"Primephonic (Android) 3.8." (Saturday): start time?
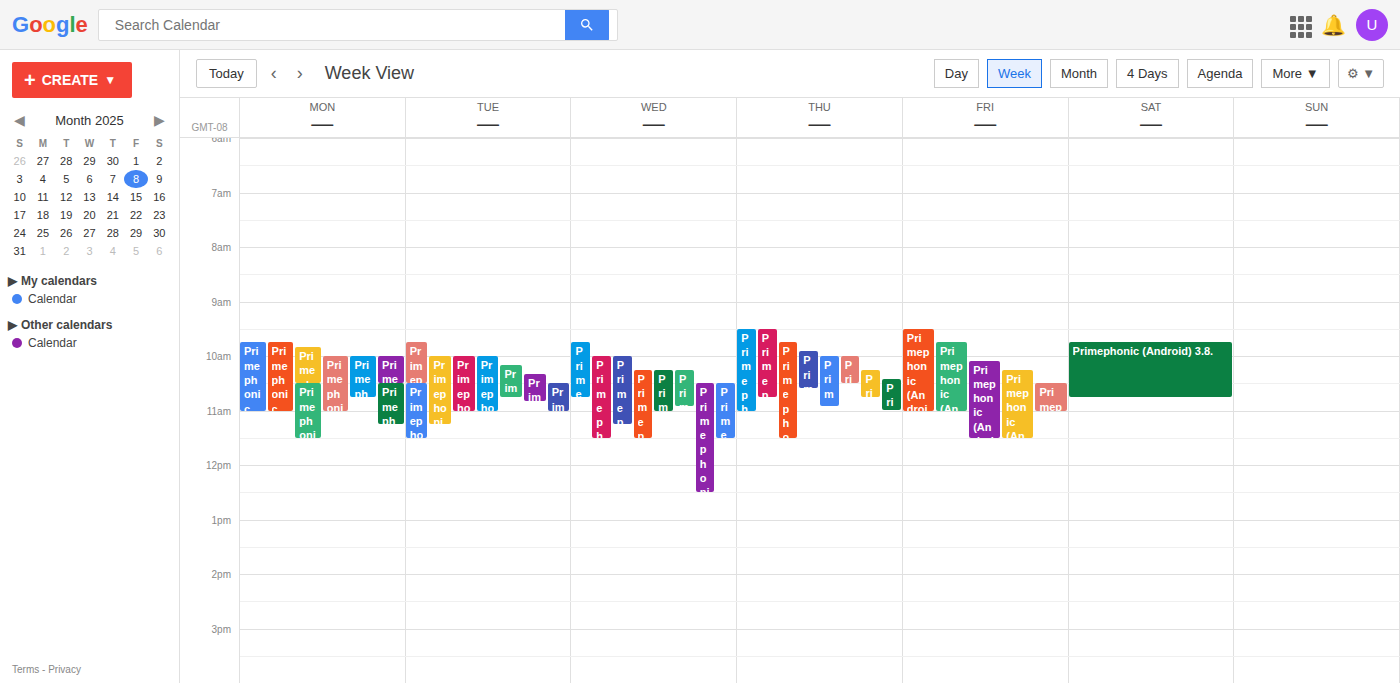
9:45 AM